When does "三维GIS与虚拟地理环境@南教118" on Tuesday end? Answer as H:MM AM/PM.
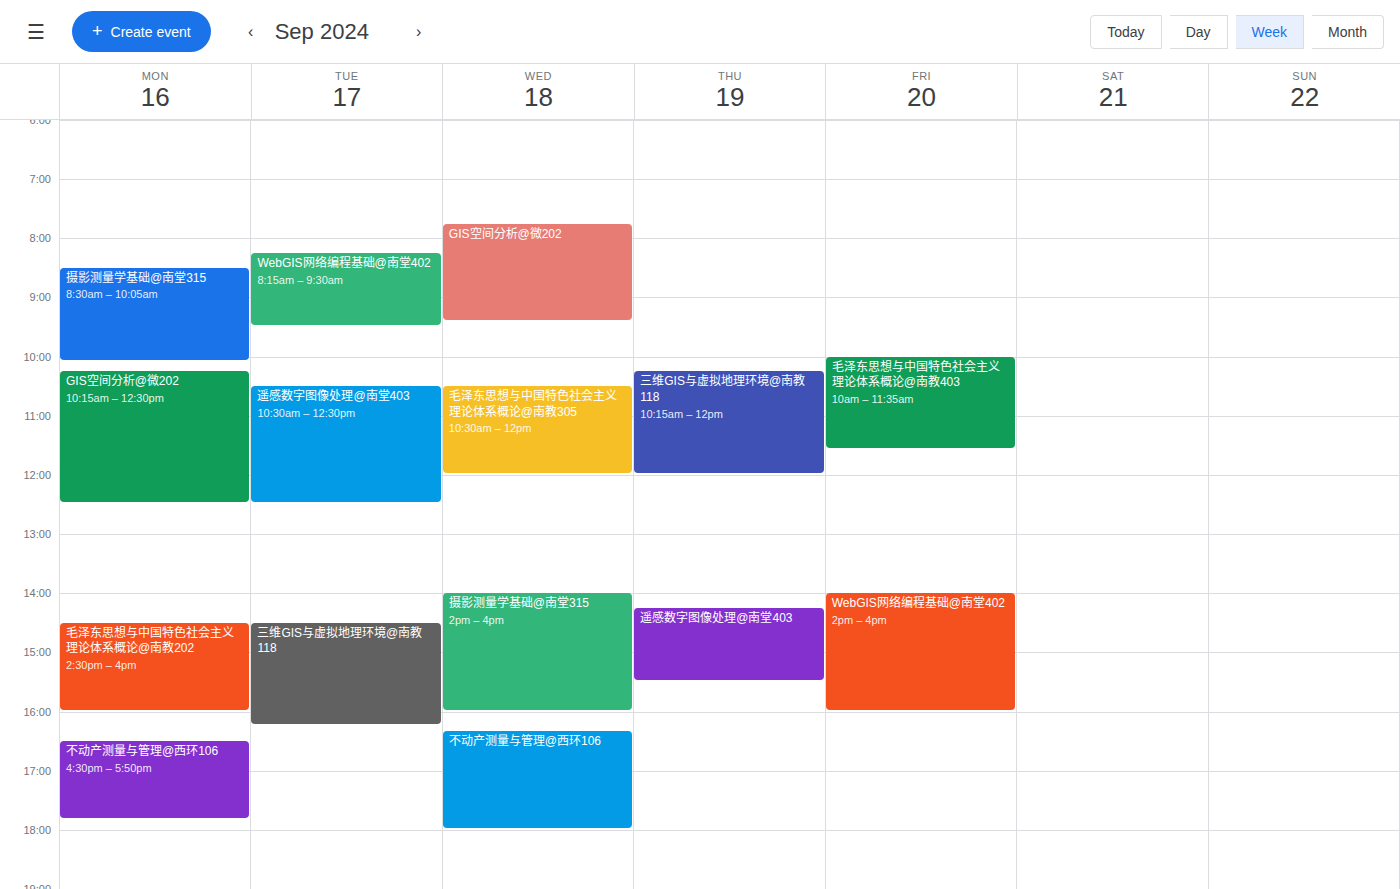
4:15 PM